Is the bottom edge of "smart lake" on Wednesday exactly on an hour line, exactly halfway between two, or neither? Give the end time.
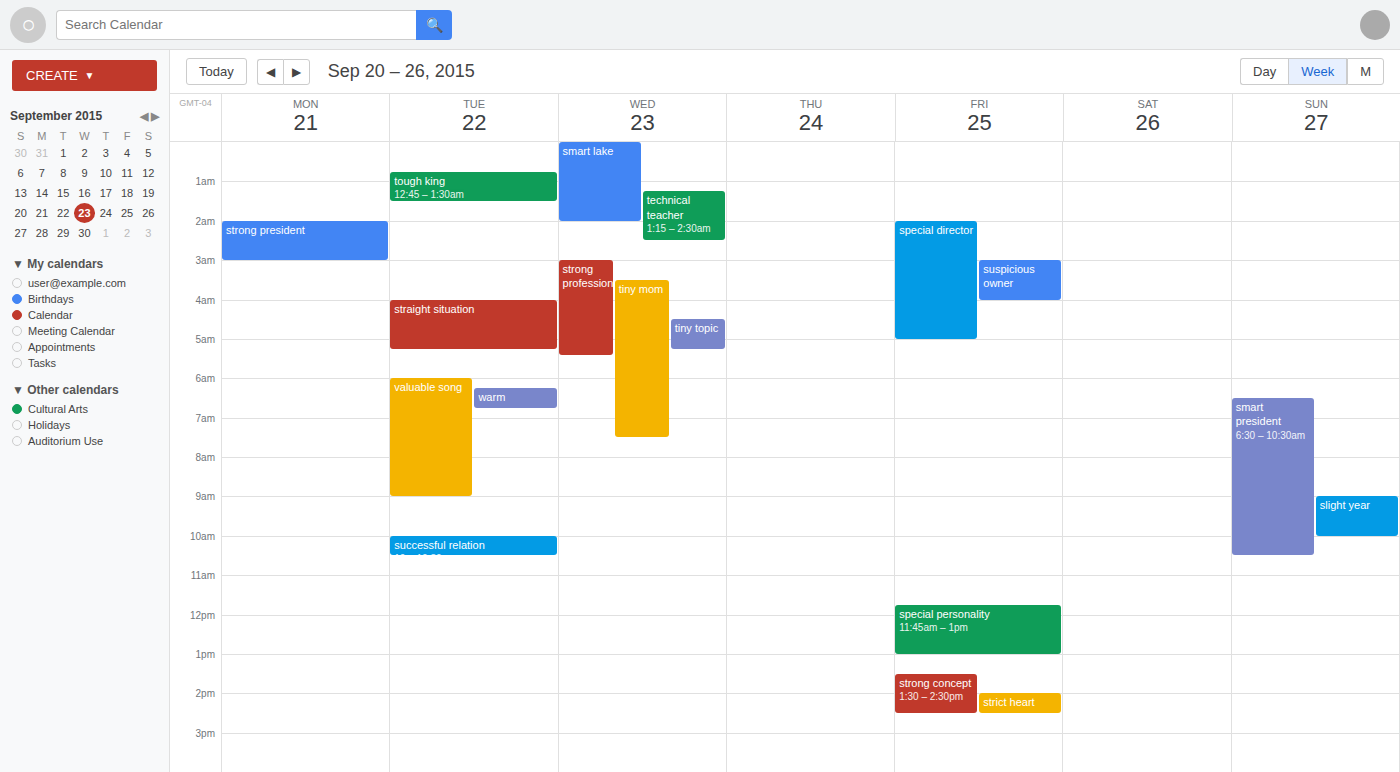
2:00 AM -- exactly on the 2 AM line.